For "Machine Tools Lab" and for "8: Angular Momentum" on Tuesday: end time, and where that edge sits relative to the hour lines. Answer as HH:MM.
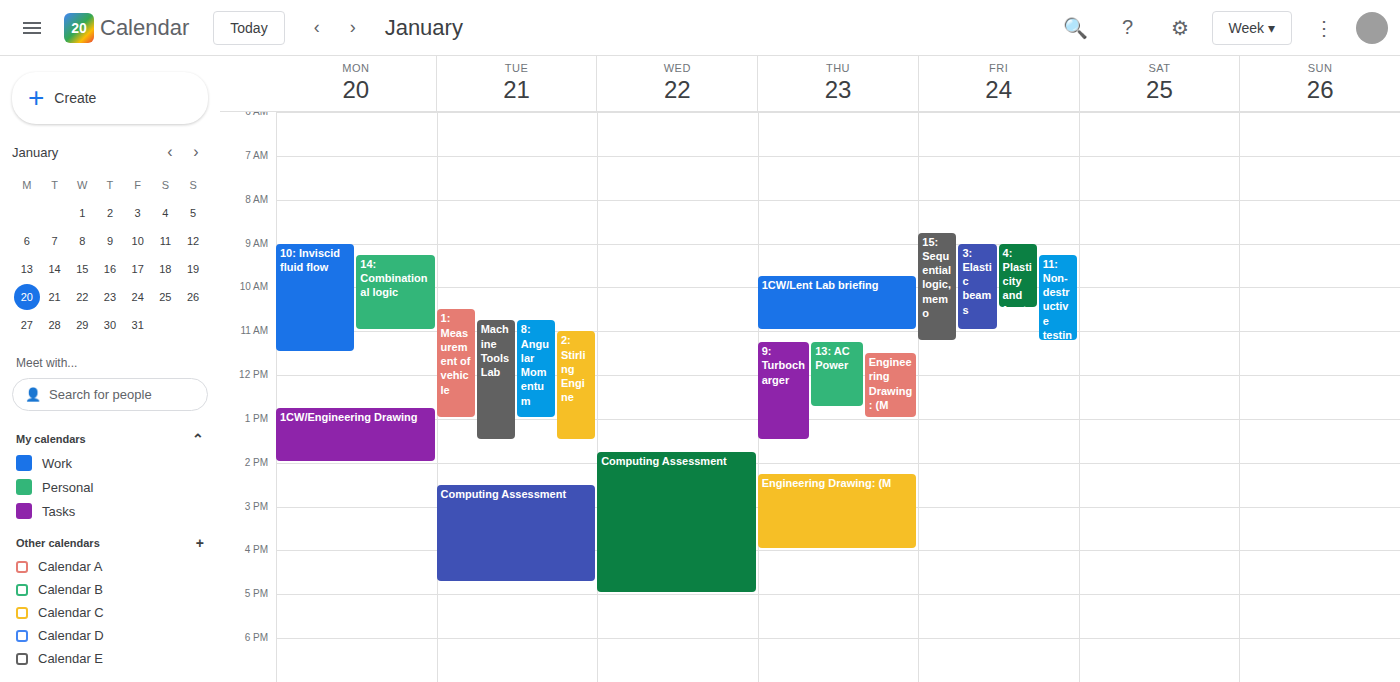
"Machine Tools Lab": 13:30, halfway between the 13:00 and 14:00 lines. "8: Angular Momentum": 13:00, exactly on the 13:00 line.